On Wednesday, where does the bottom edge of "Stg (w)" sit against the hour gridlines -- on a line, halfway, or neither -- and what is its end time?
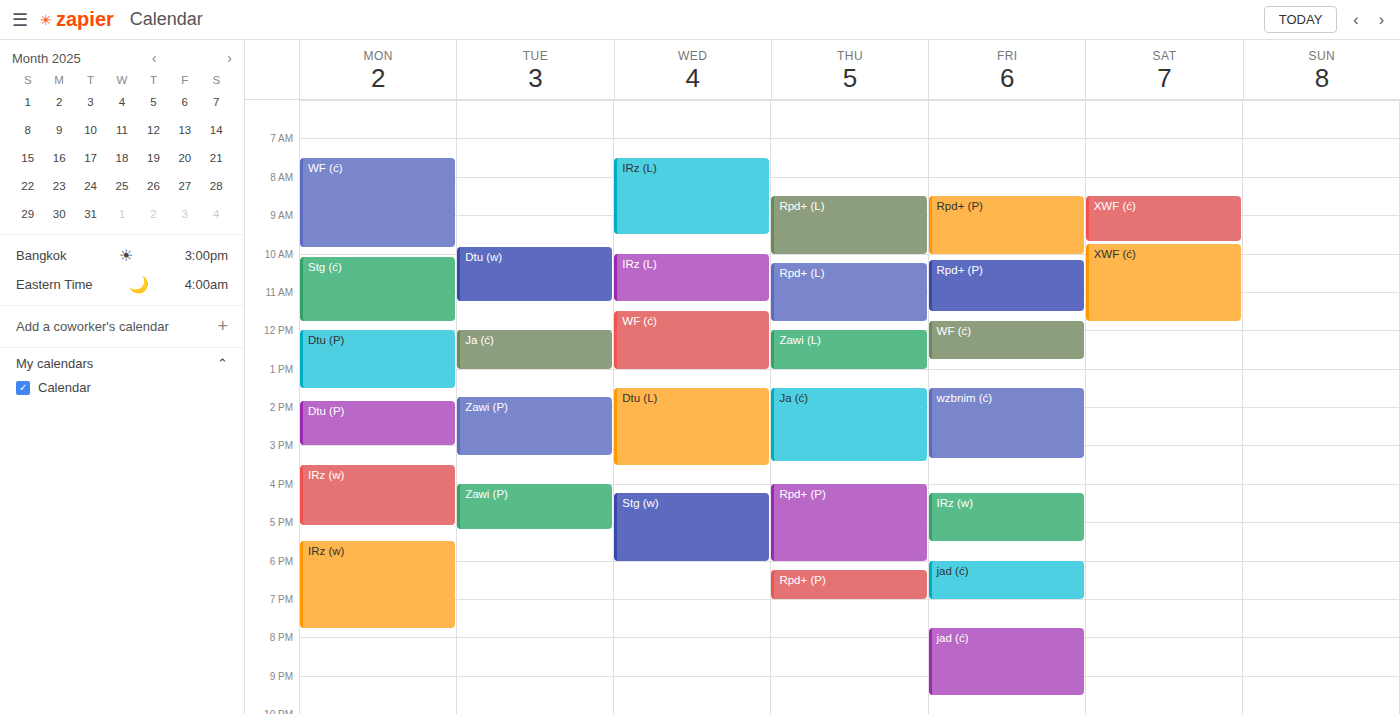
6:00 PM -- exactly on the 6 PM line.